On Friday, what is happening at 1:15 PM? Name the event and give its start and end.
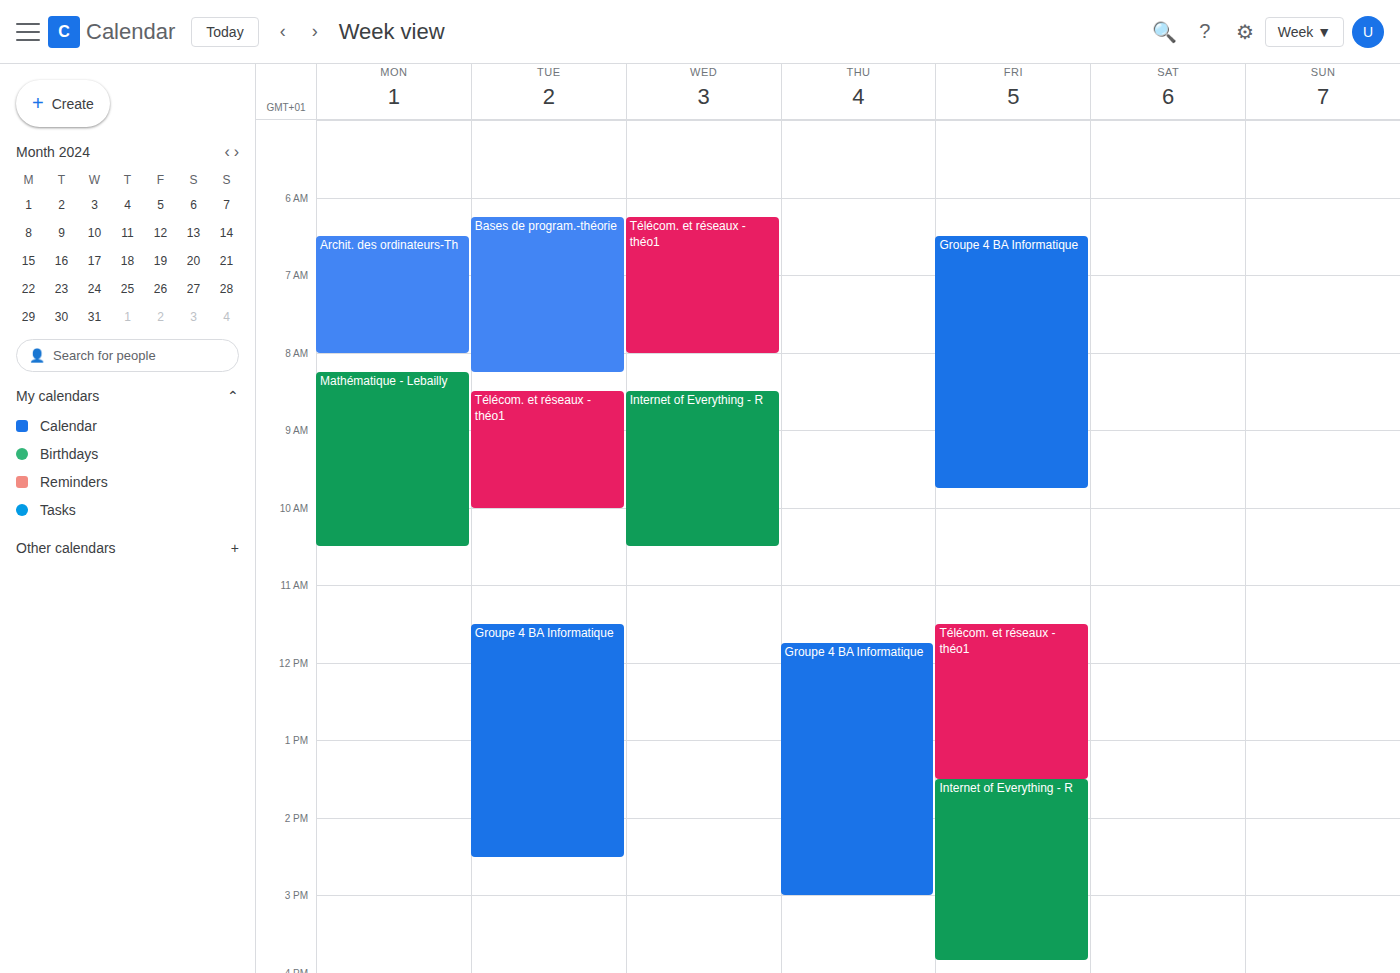
"Télécom. et réseaux -théo1", 11:30 AM to 1:30 PM